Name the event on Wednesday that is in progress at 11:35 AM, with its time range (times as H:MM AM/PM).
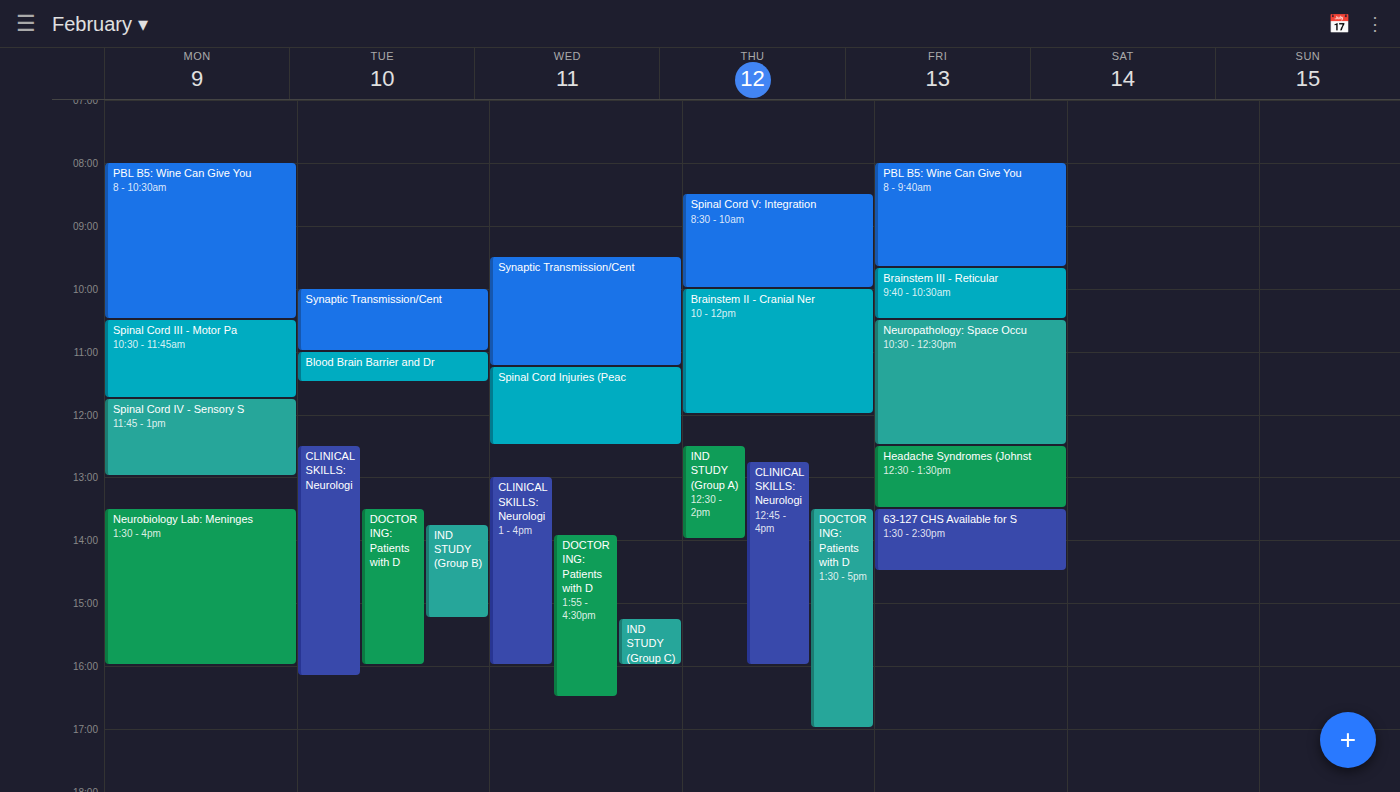
"Spinal Cord Injuries (Peac", 11:15 AM to 12:30 PM